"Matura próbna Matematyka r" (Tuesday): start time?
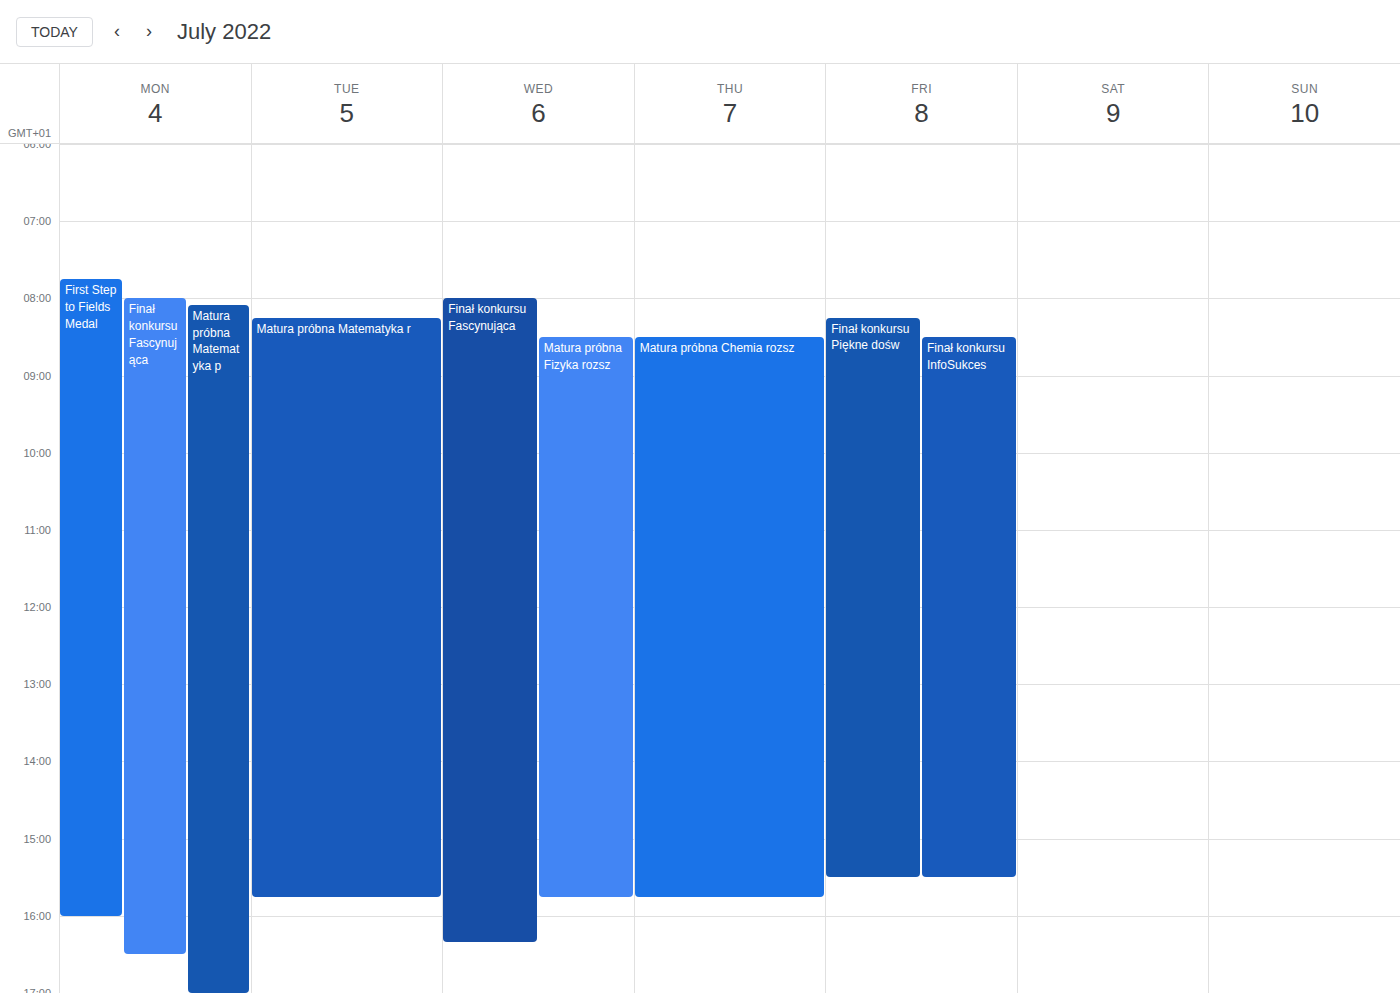
8:15 AM